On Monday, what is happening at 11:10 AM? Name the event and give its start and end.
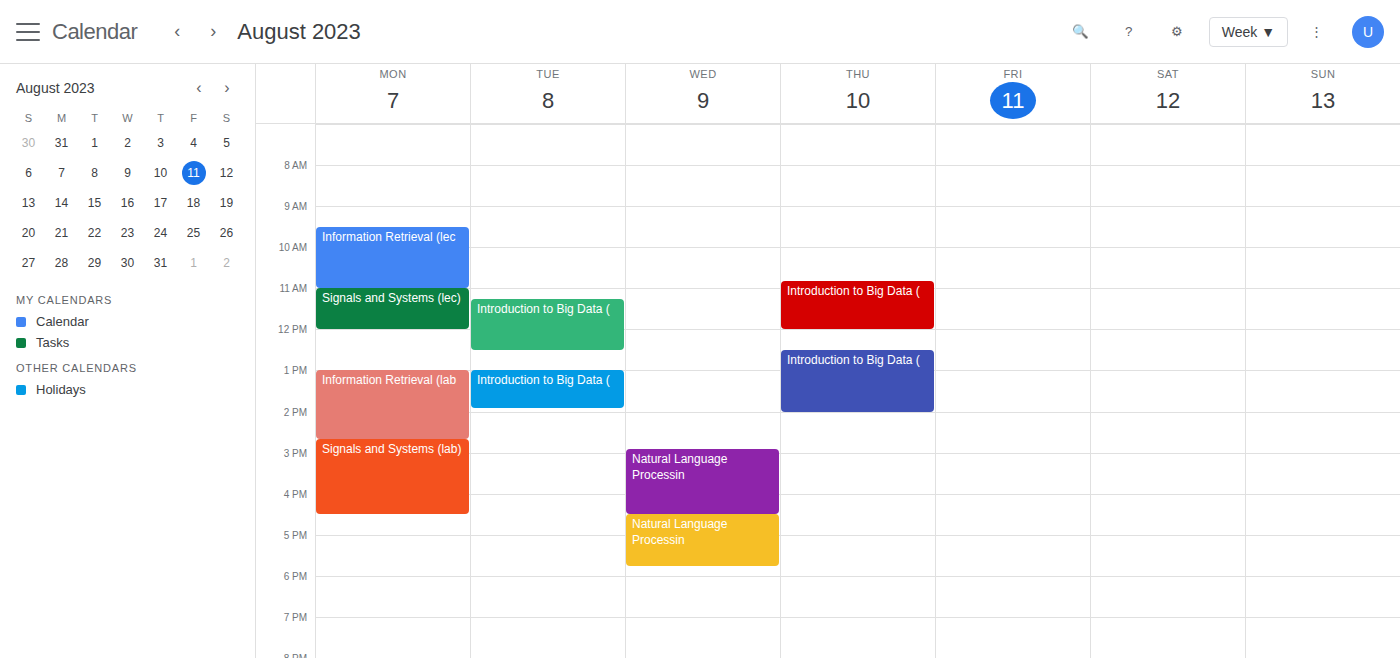
"Signals and Systems (lec)", 11:00 AM to 12:00 PM